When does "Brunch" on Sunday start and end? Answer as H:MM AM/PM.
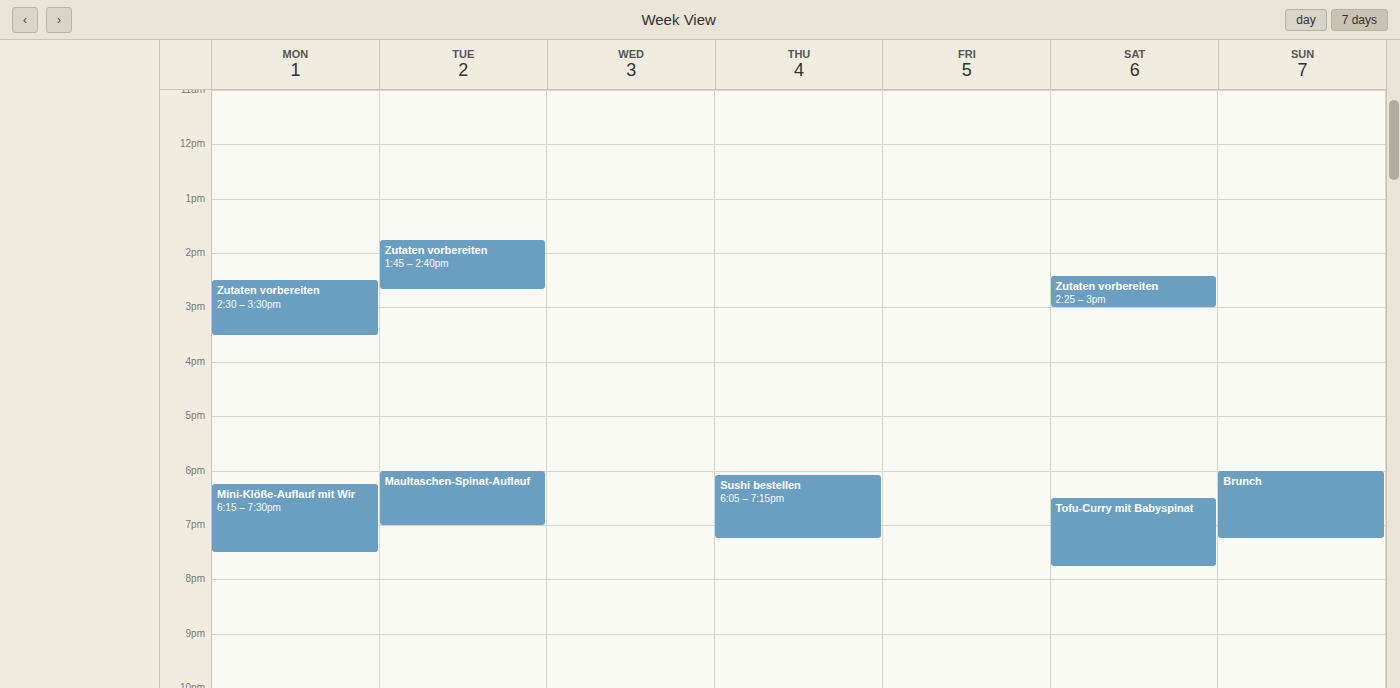
6:00 PM to 7:15 PM